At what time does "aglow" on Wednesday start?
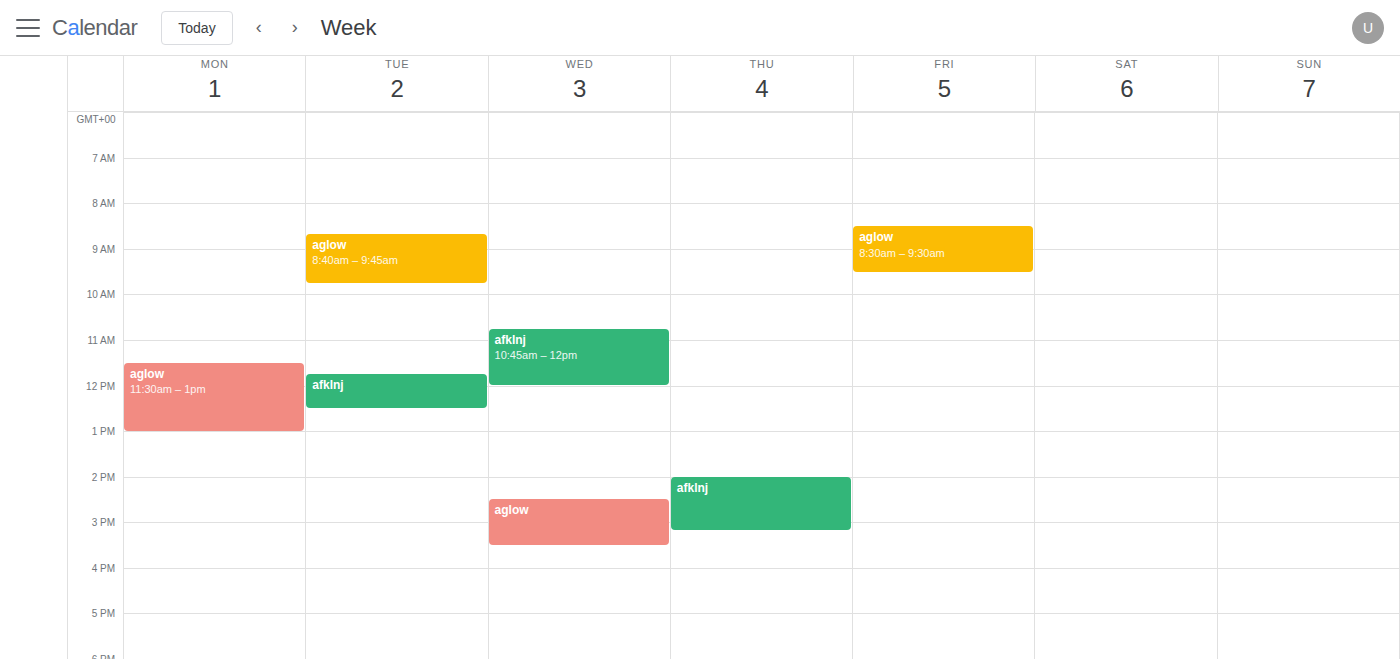
2:30 PM